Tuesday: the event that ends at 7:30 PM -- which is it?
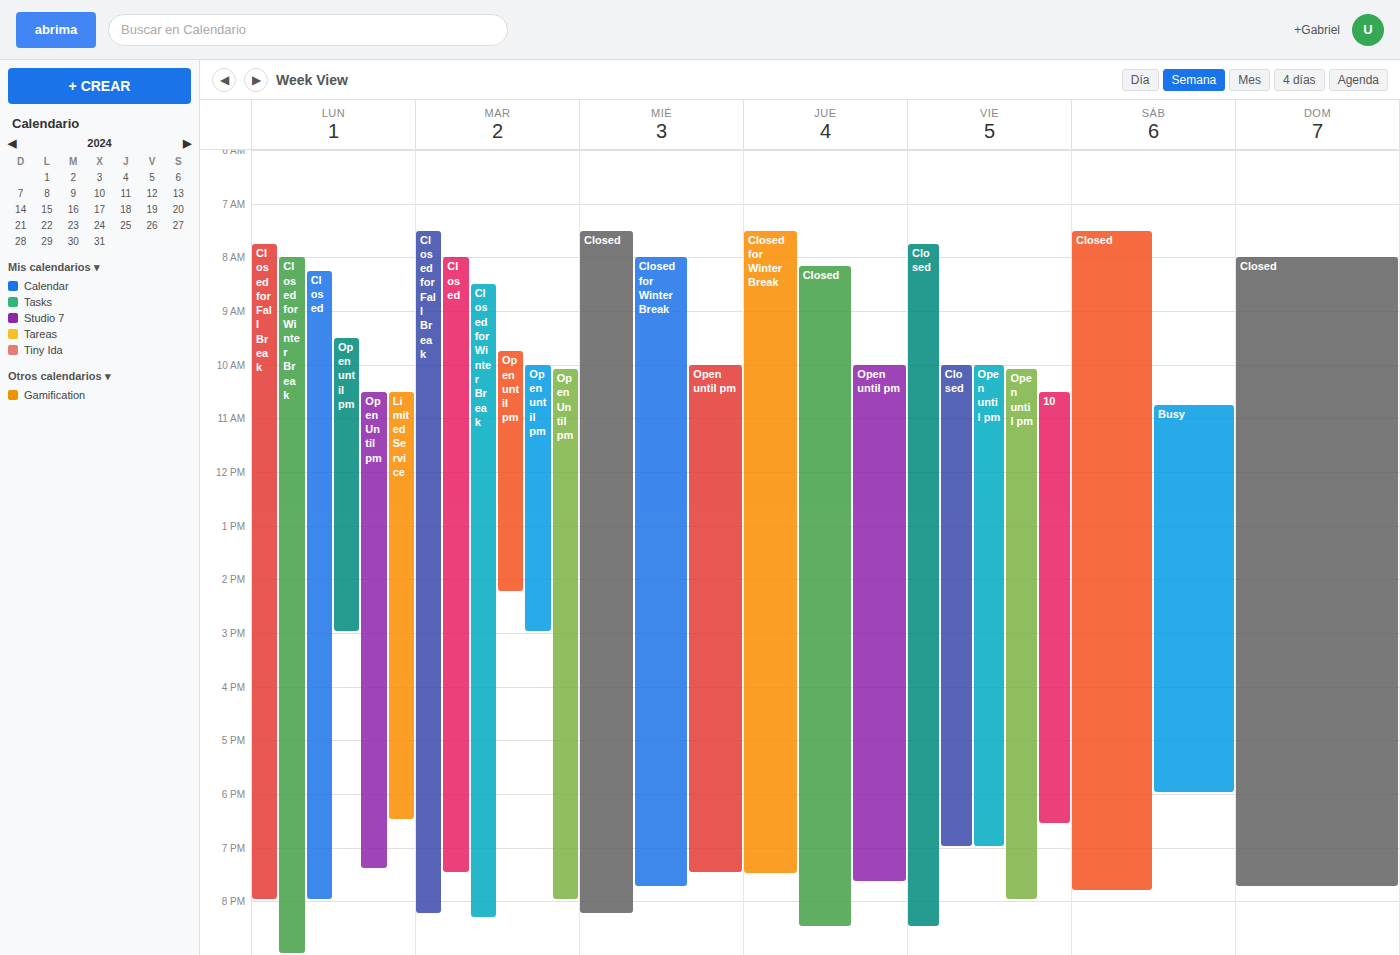
"Closed"